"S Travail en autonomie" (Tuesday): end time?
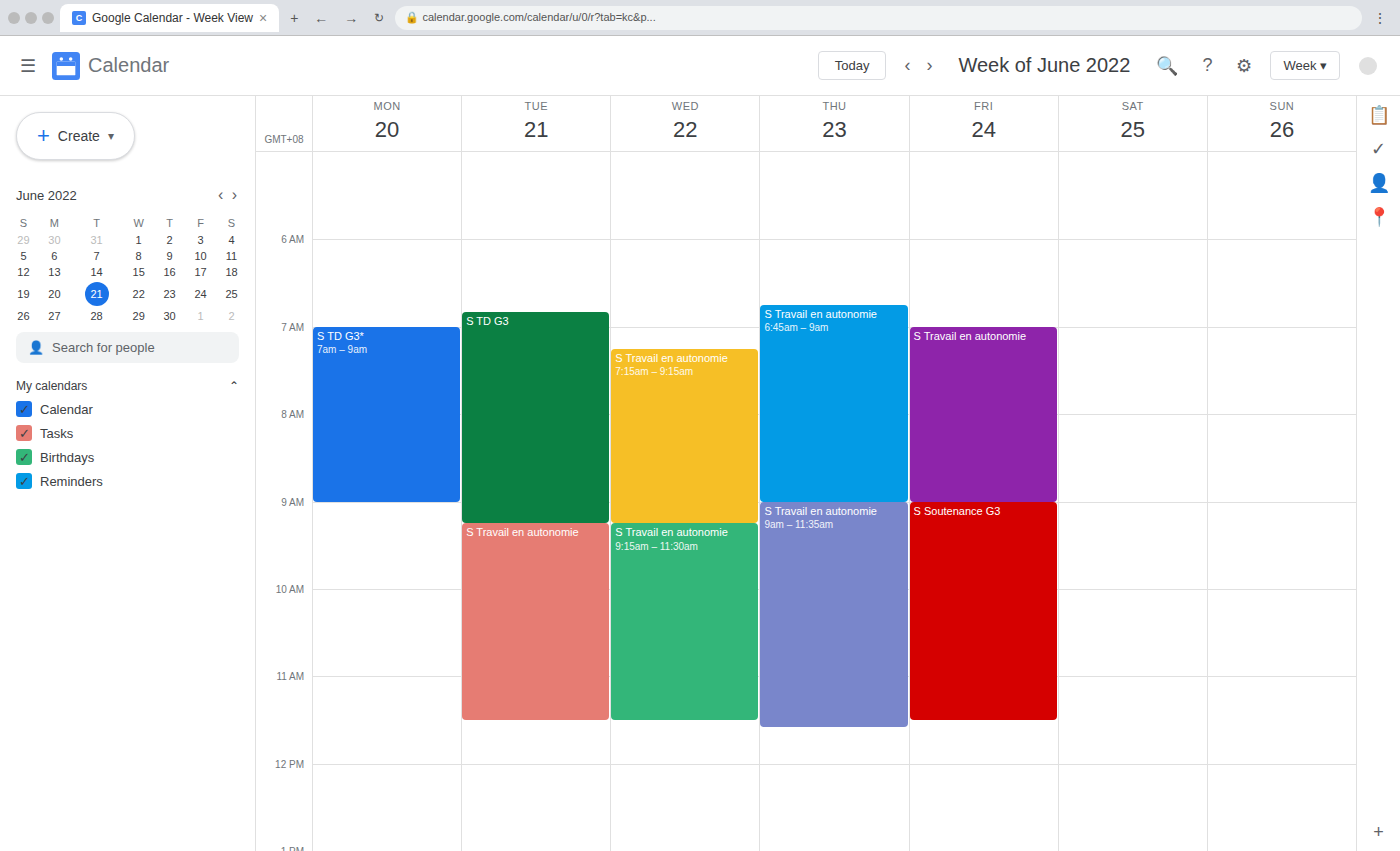
11:30 AM